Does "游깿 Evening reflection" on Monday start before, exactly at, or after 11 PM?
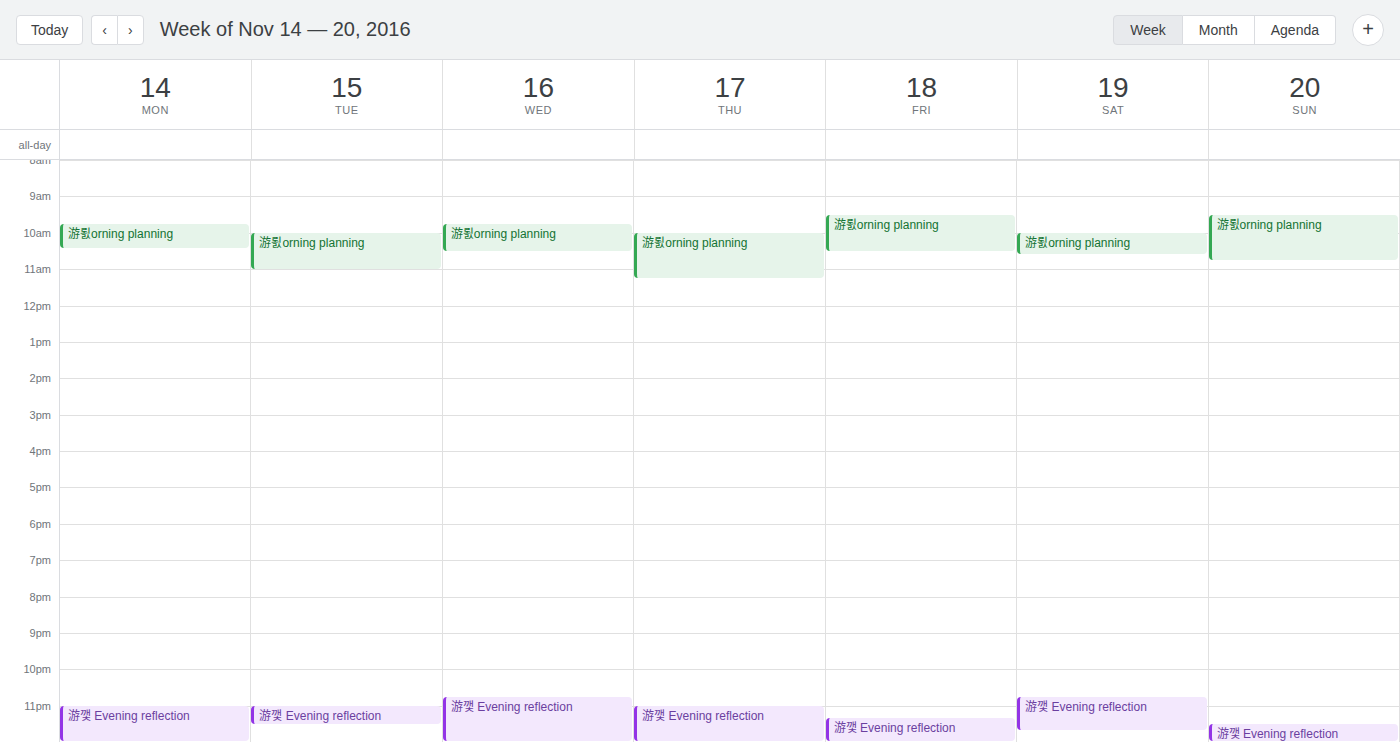
11:00 PM -- exactly at 11 PM, on the 11 PM line.